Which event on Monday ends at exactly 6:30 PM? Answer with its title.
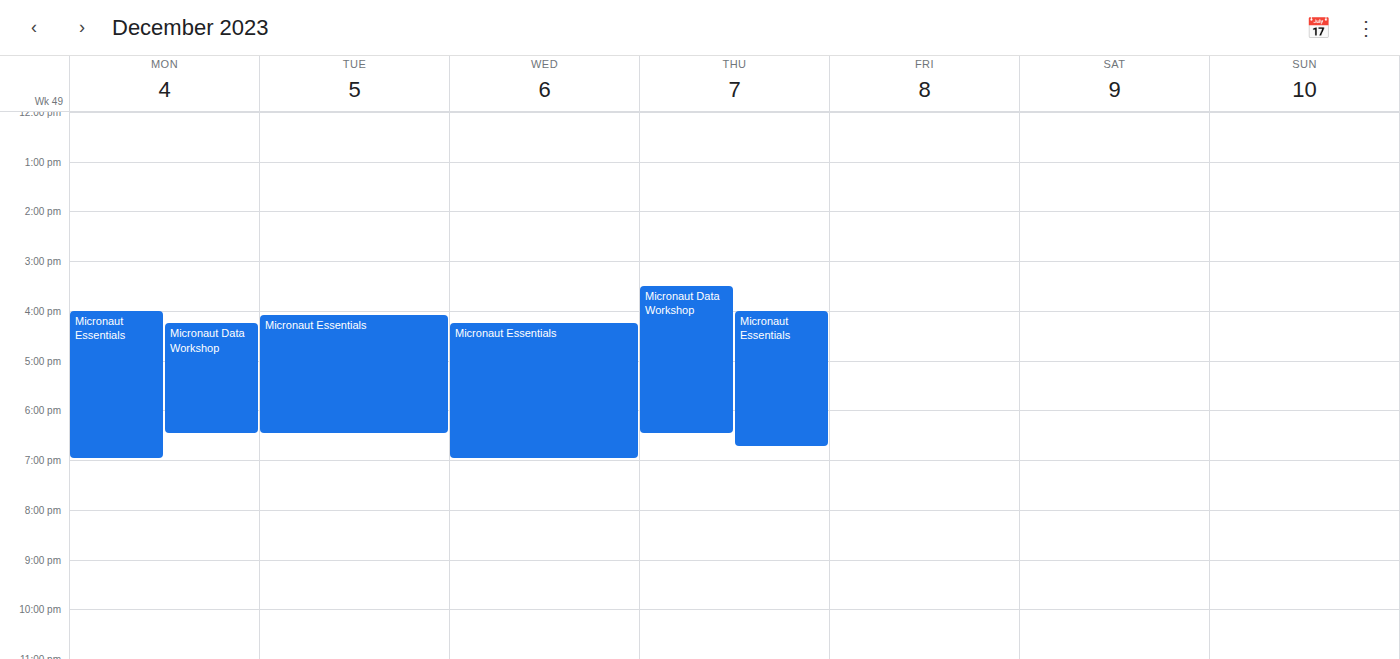
"Micronaut Data Workshop"